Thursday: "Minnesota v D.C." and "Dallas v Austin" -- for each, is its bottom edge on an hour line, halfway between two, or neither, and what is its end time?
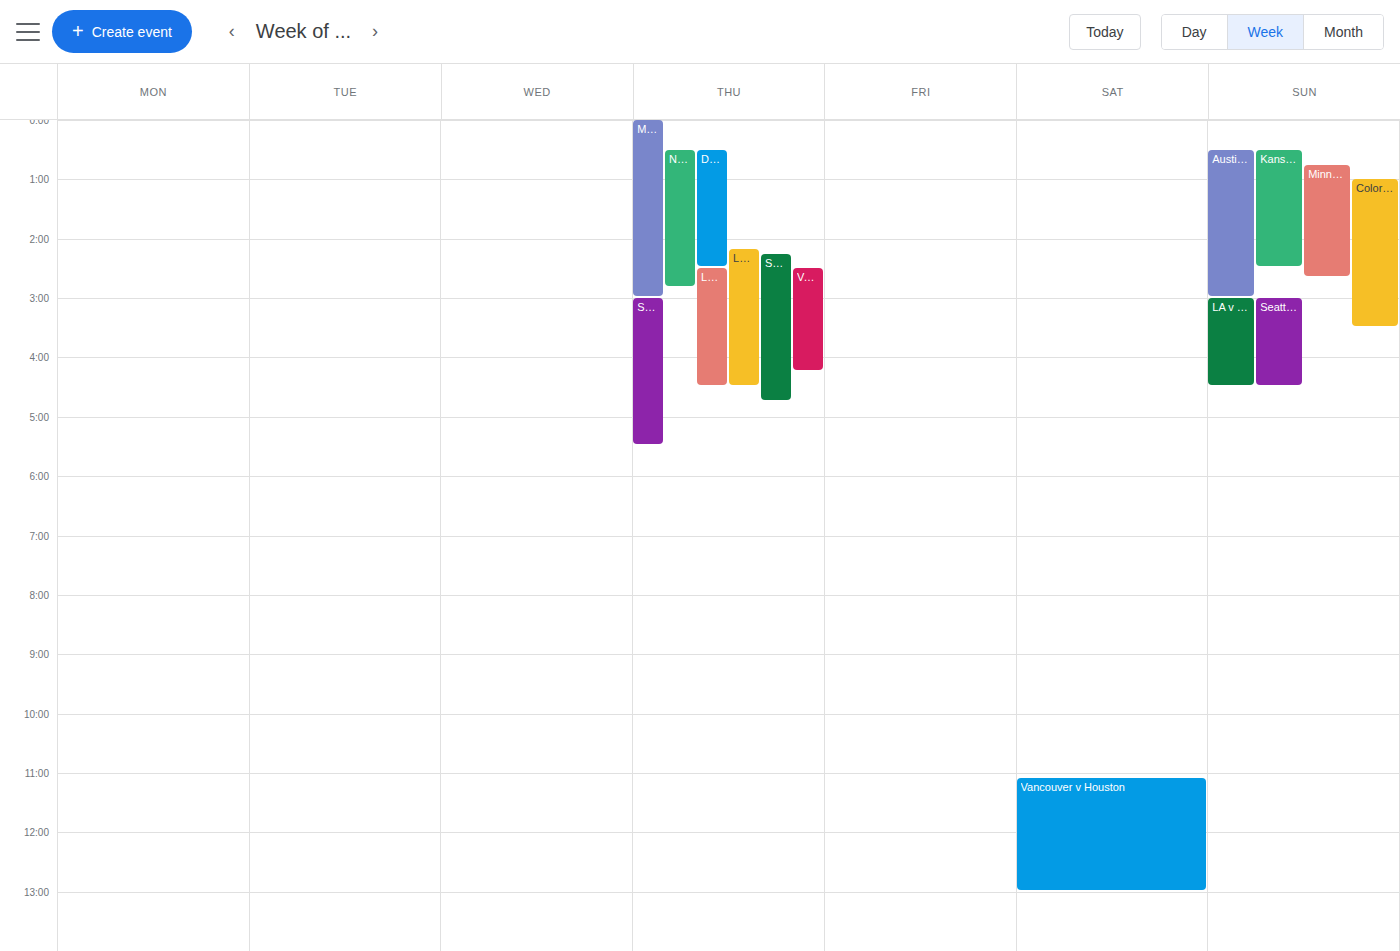
"Minnesota v D.C.": 3:00 AM, exactly on the 3 AM line. "Dallas v Austin": 2:30 AM, halfway between the 2 AM and 3 AM lines.